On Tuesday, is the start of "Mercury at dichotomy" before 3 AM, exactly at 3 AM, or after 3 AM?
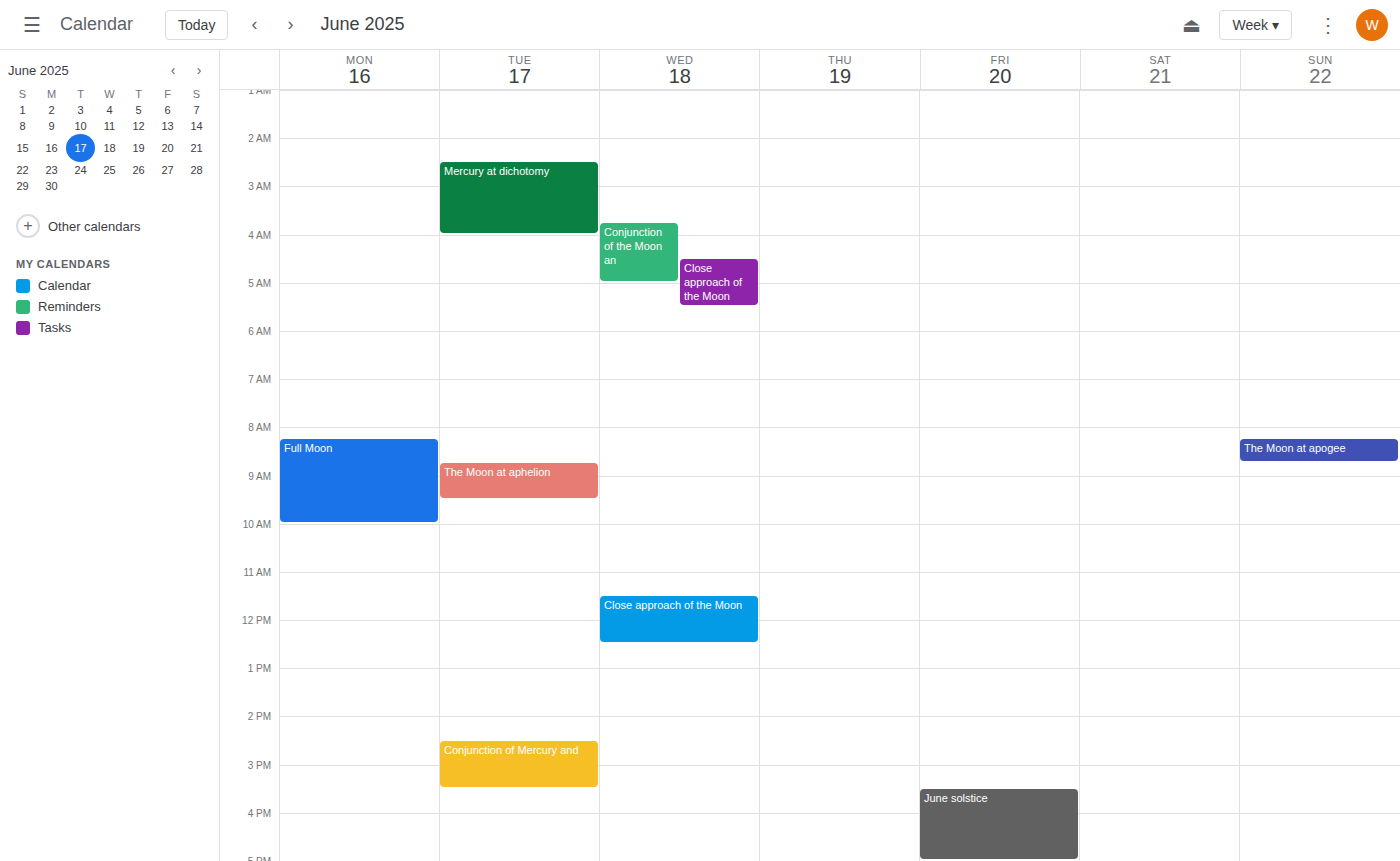
2:30 AM -- before 3 AM, 30 minutes above the 3 AM line.